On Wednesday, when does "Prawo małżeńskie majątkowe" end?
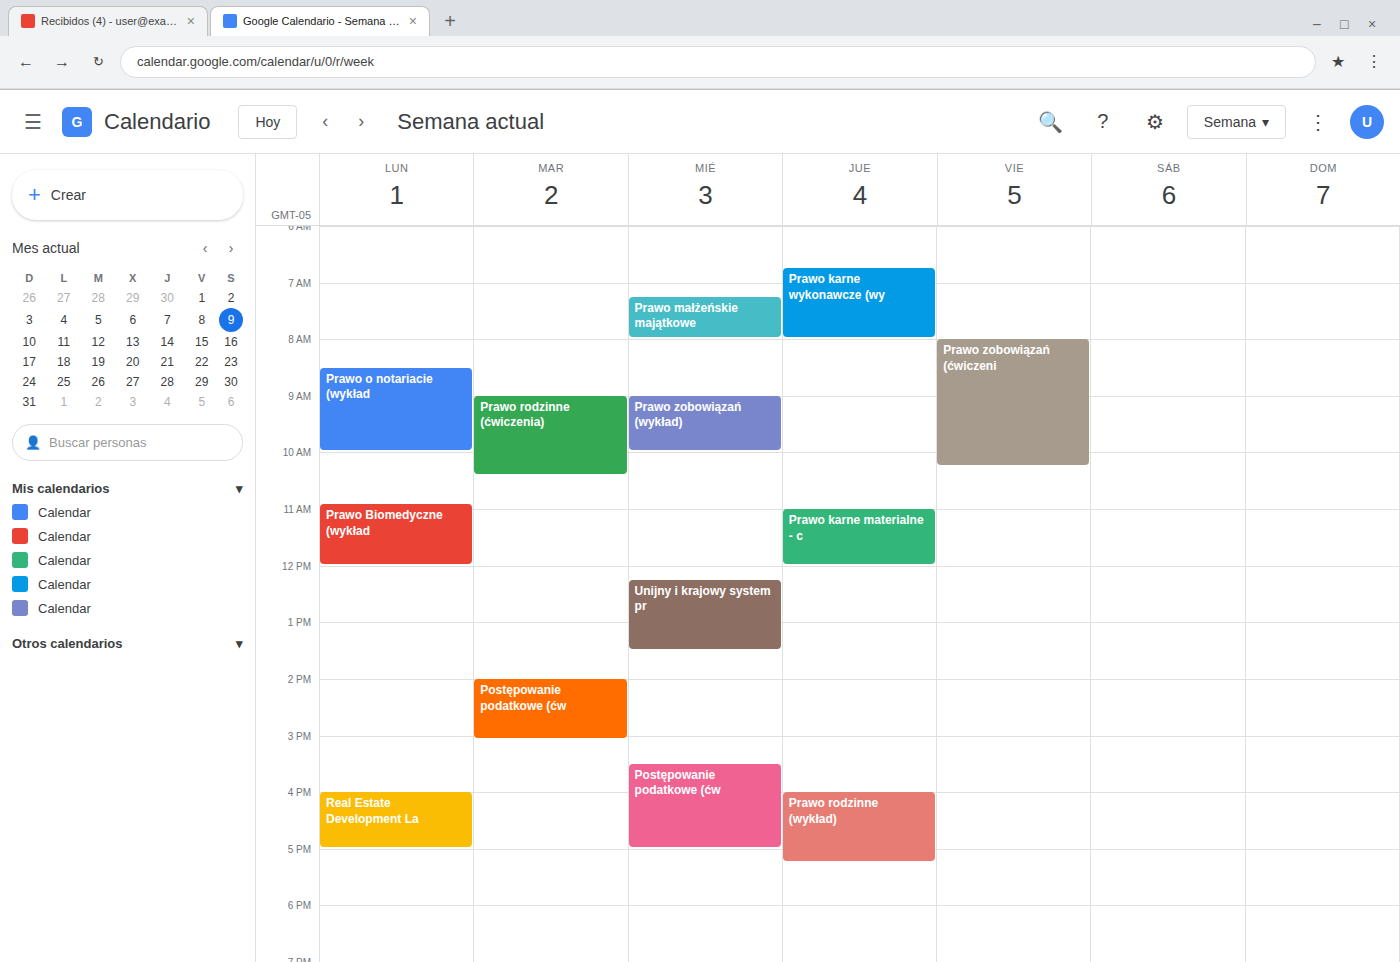
8:00 AM